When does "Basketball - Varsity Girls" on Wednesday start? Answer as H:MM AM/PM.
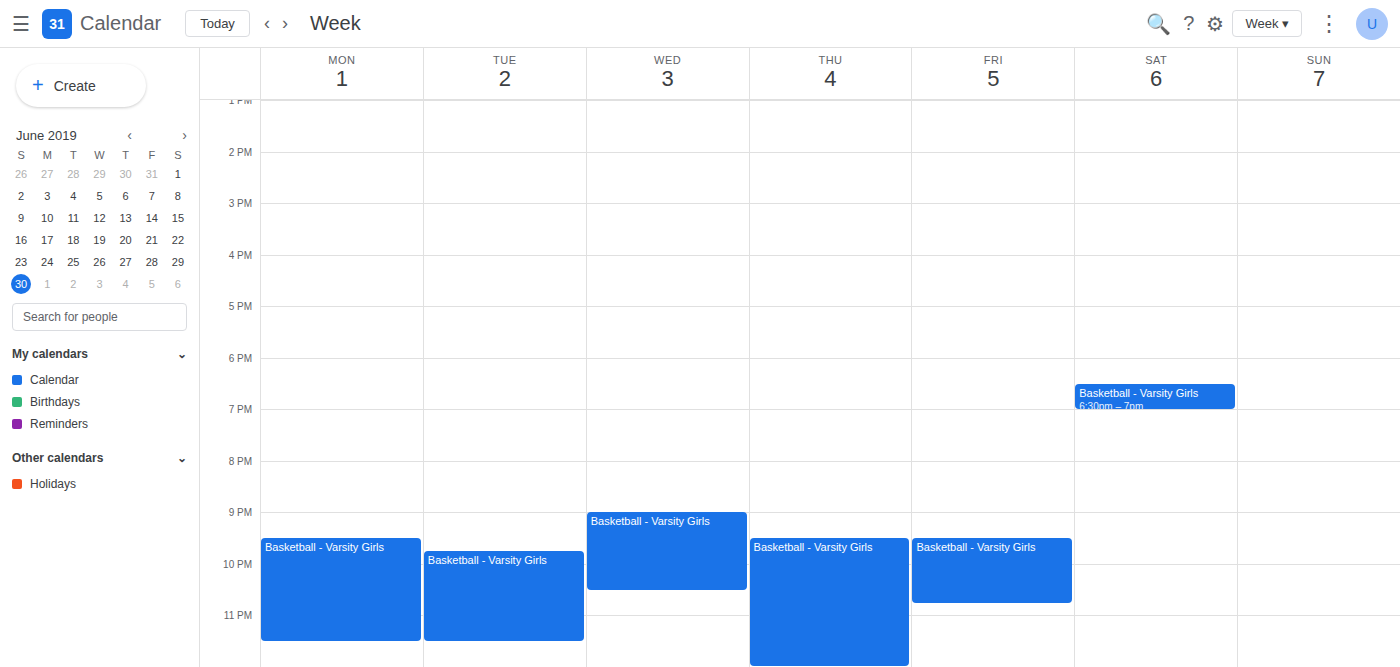
9:00 PM